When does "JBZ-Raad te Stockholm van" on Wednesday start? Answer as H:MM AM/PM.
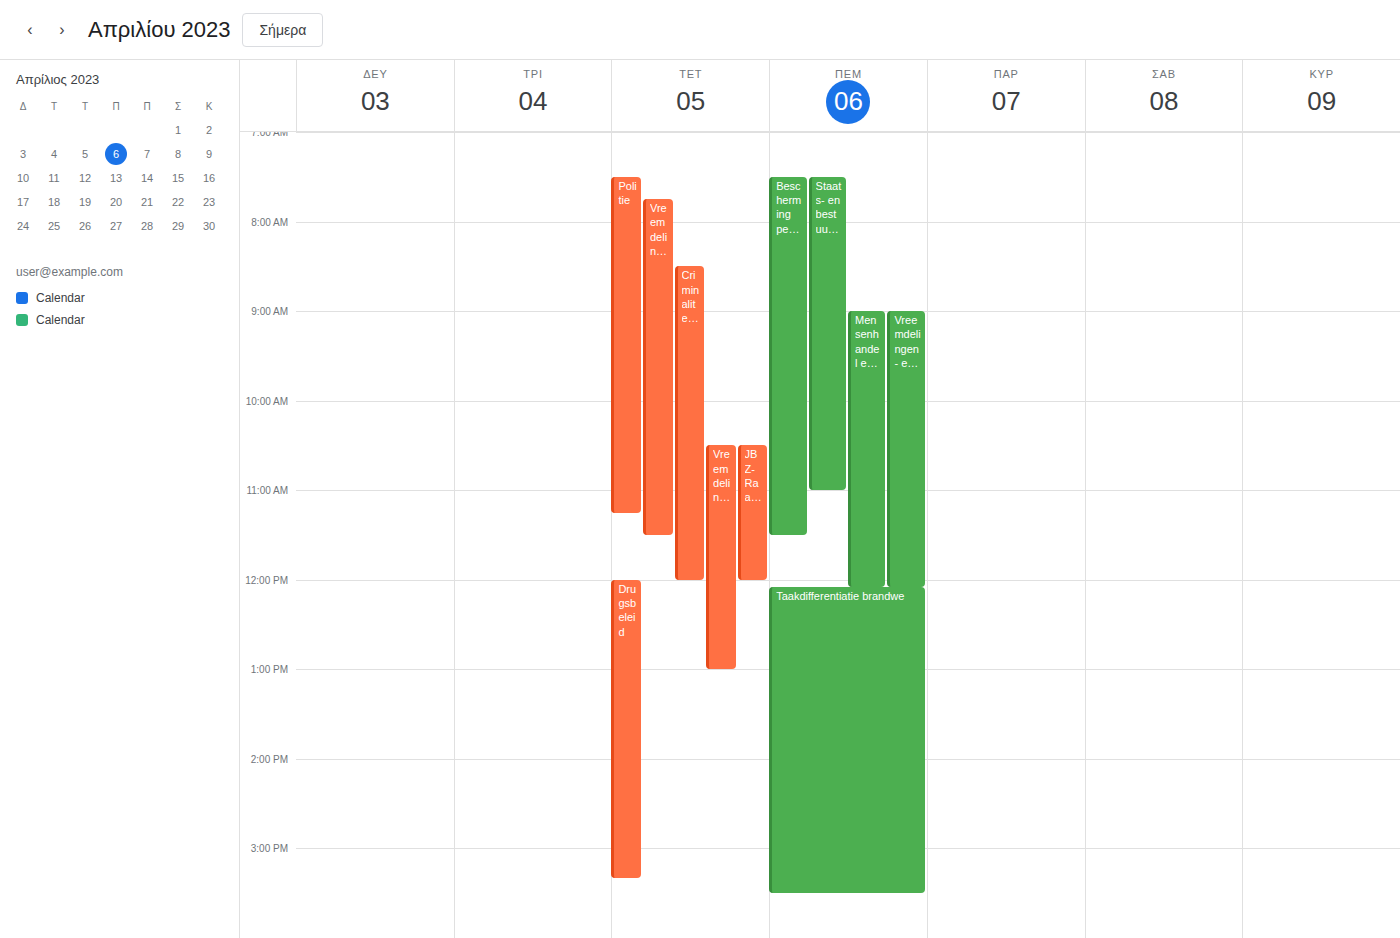
10:30 AM